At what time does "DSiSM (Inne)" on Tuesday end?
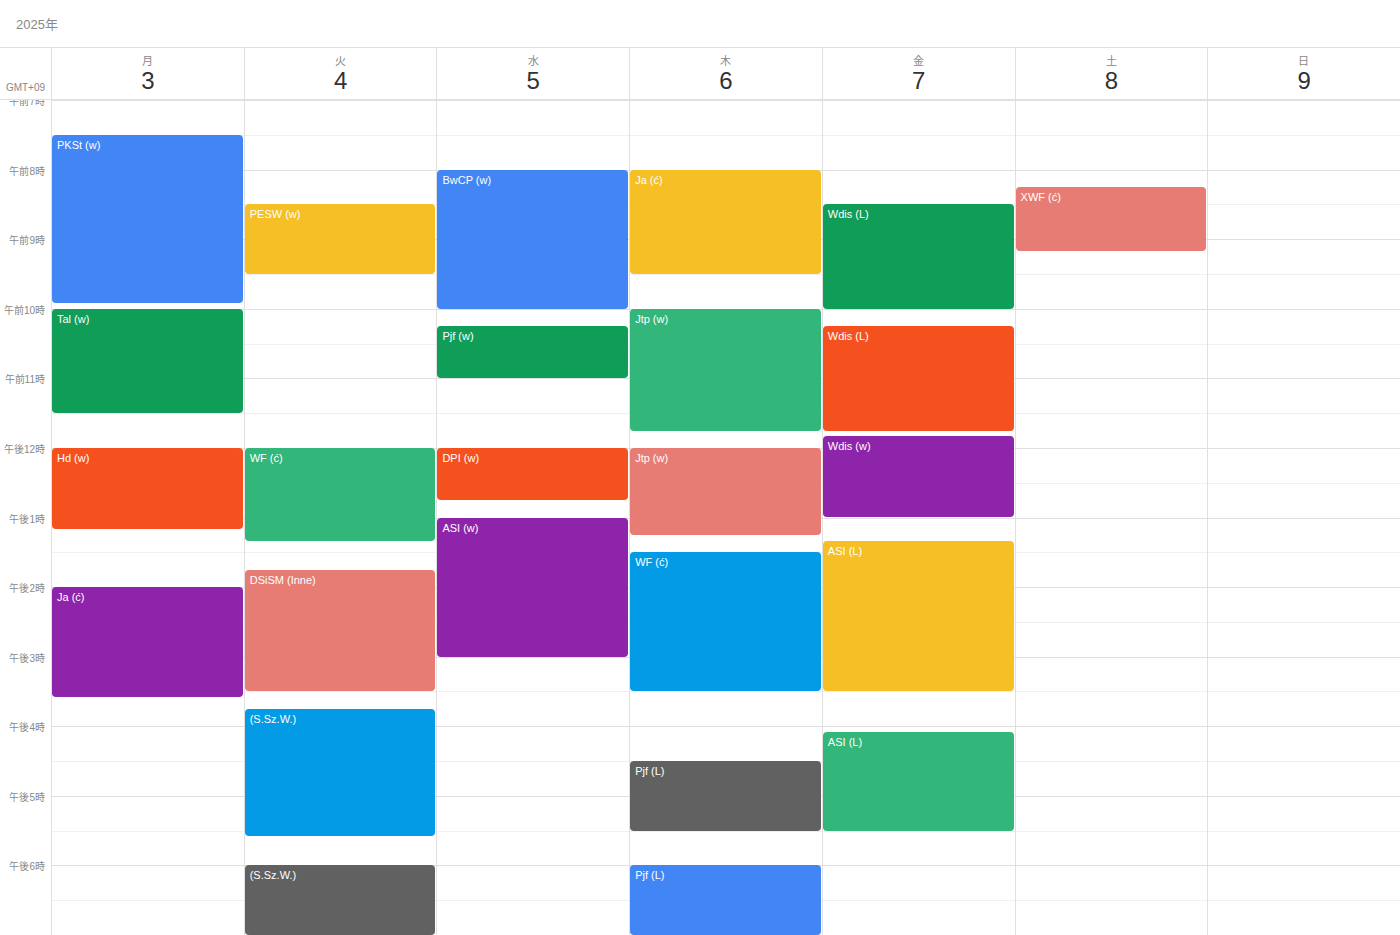
15:30